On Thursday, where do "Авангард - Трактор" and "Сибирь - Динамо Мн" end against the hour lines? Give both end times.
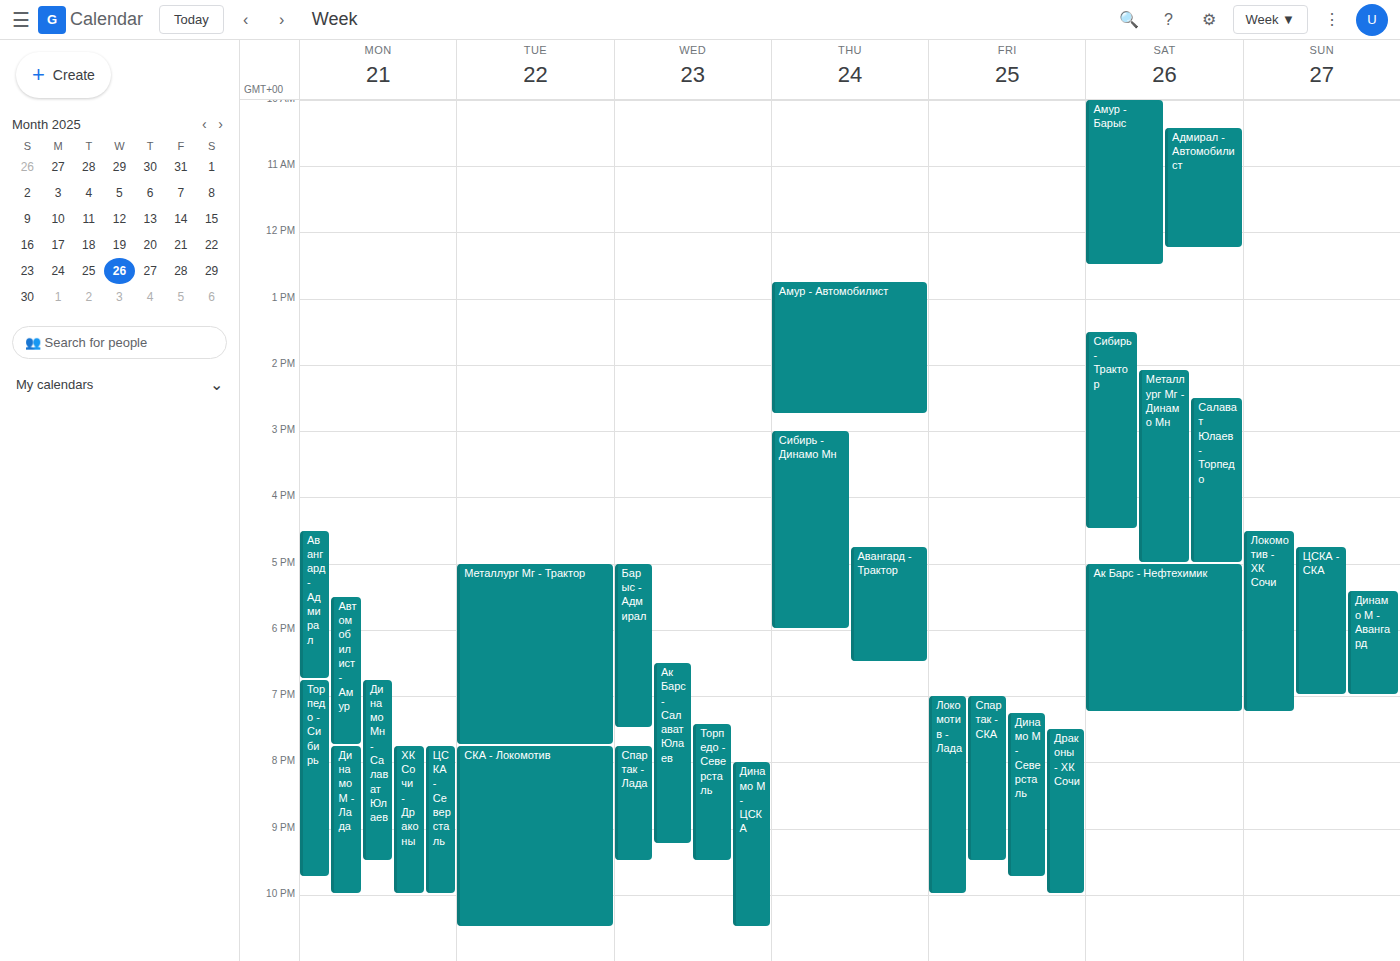
"Авангард - Трактор": 6:30 PM, halfway between the 6 PM and 7 PM lines. "Сибирь - Динамо Мн": 6:00 PM, exactly on the 6 PM line.